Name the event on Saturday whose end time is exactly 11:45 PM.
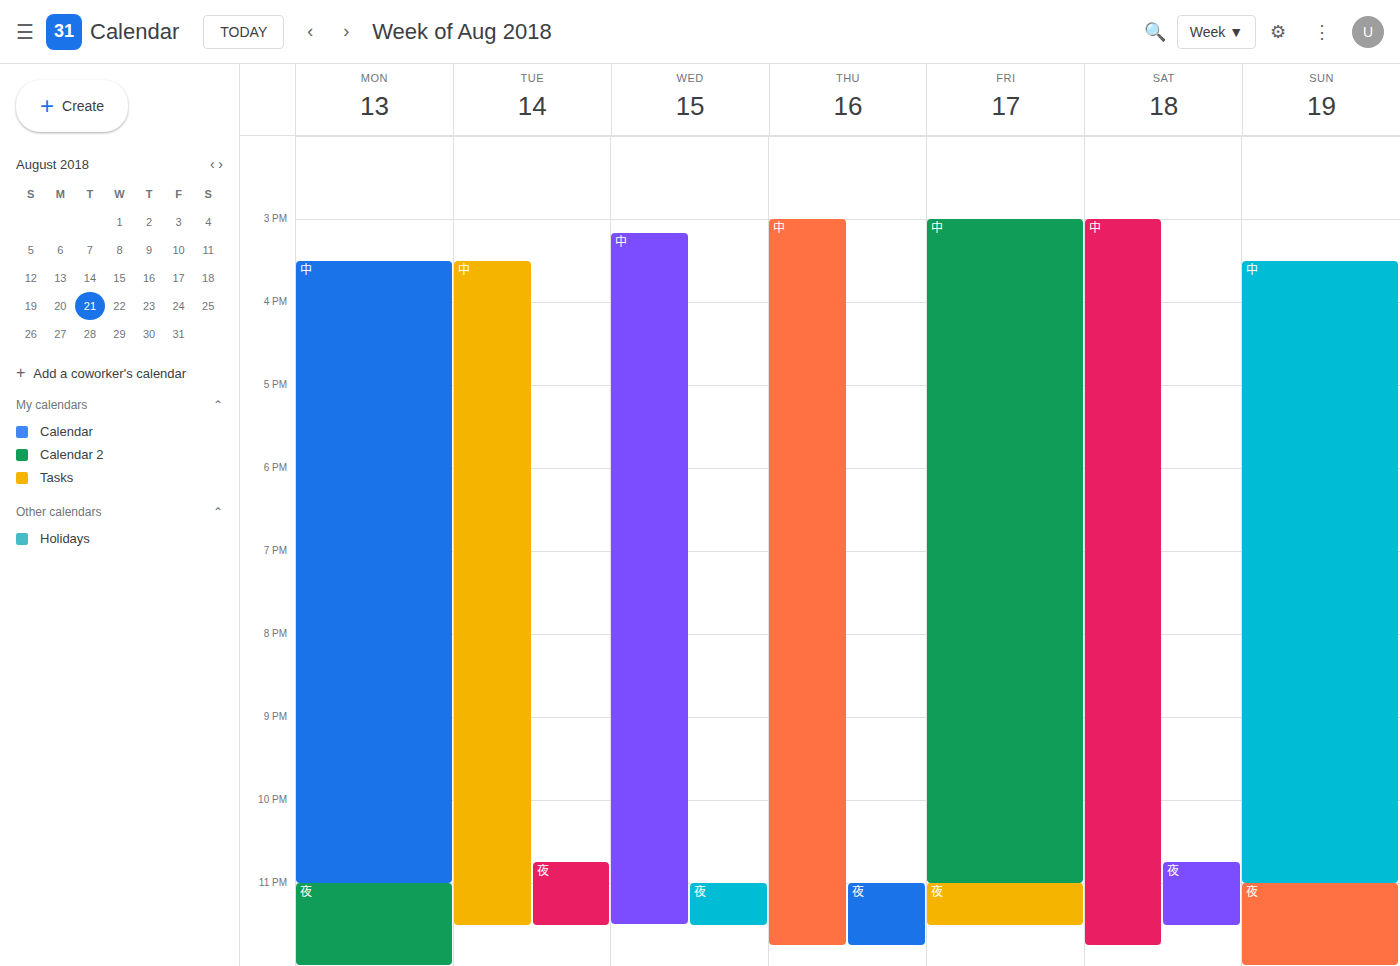
"中"